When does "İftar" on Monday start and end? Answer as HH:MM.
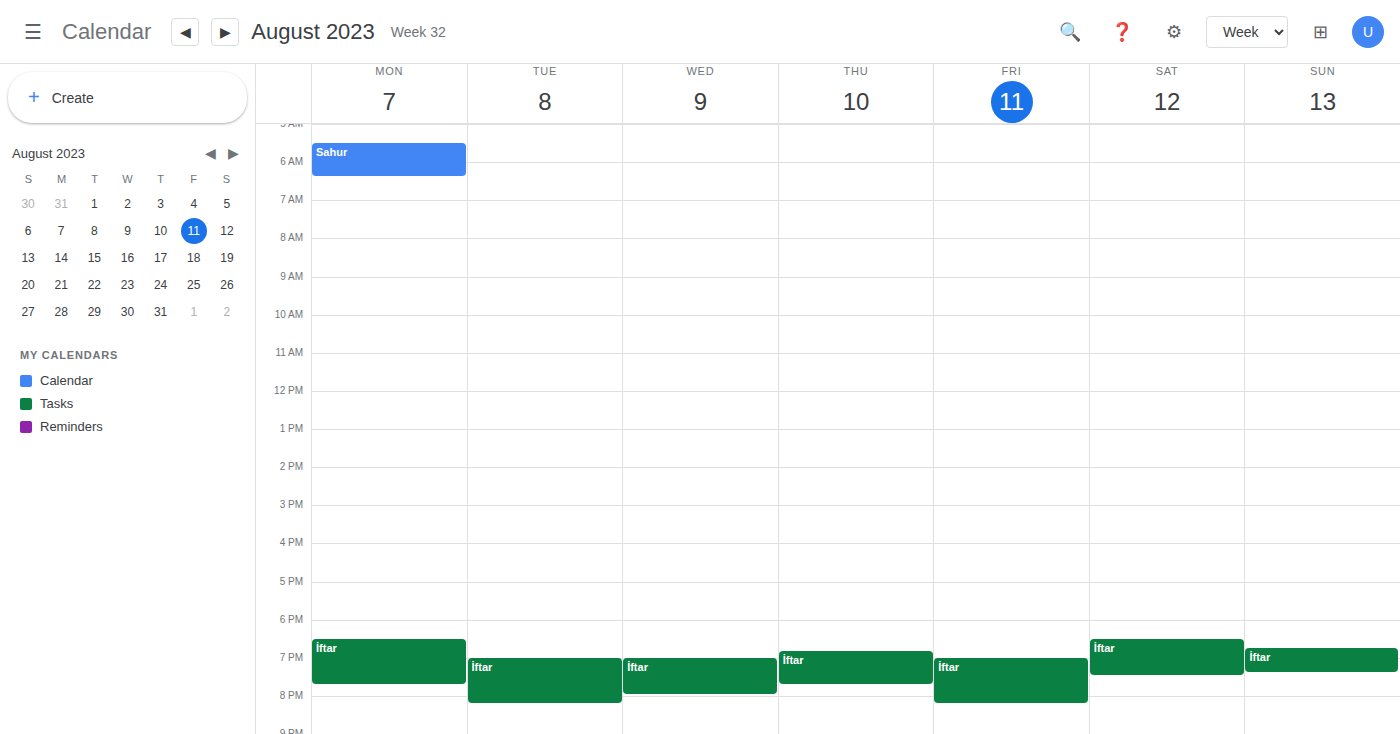
18:30 to 19:45